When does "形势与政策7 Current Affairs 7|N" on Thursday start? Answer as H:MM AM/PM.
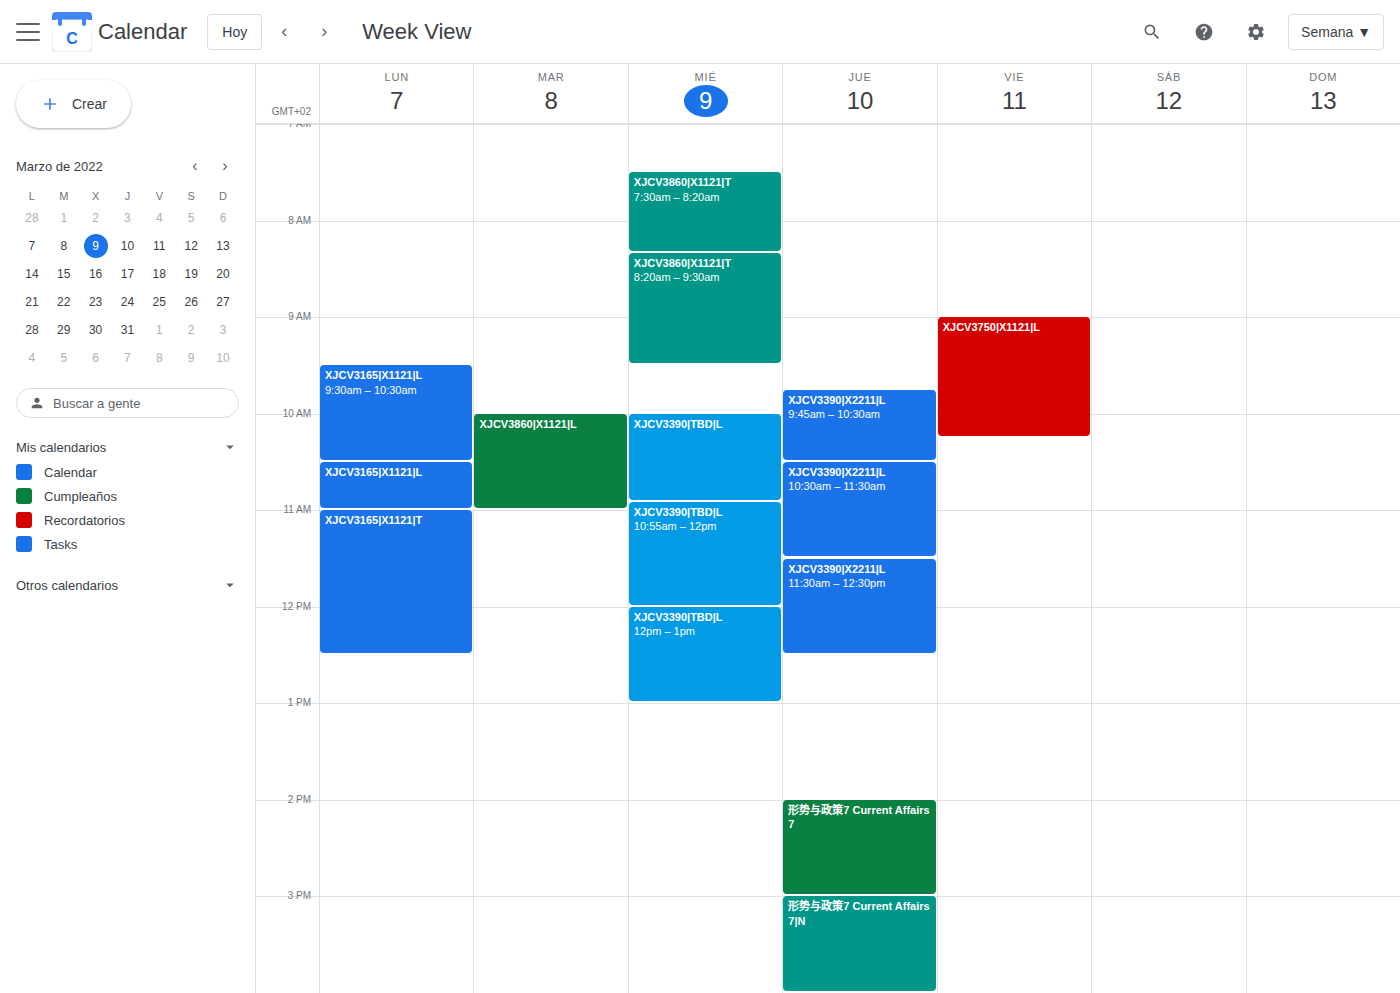
3:00 PM